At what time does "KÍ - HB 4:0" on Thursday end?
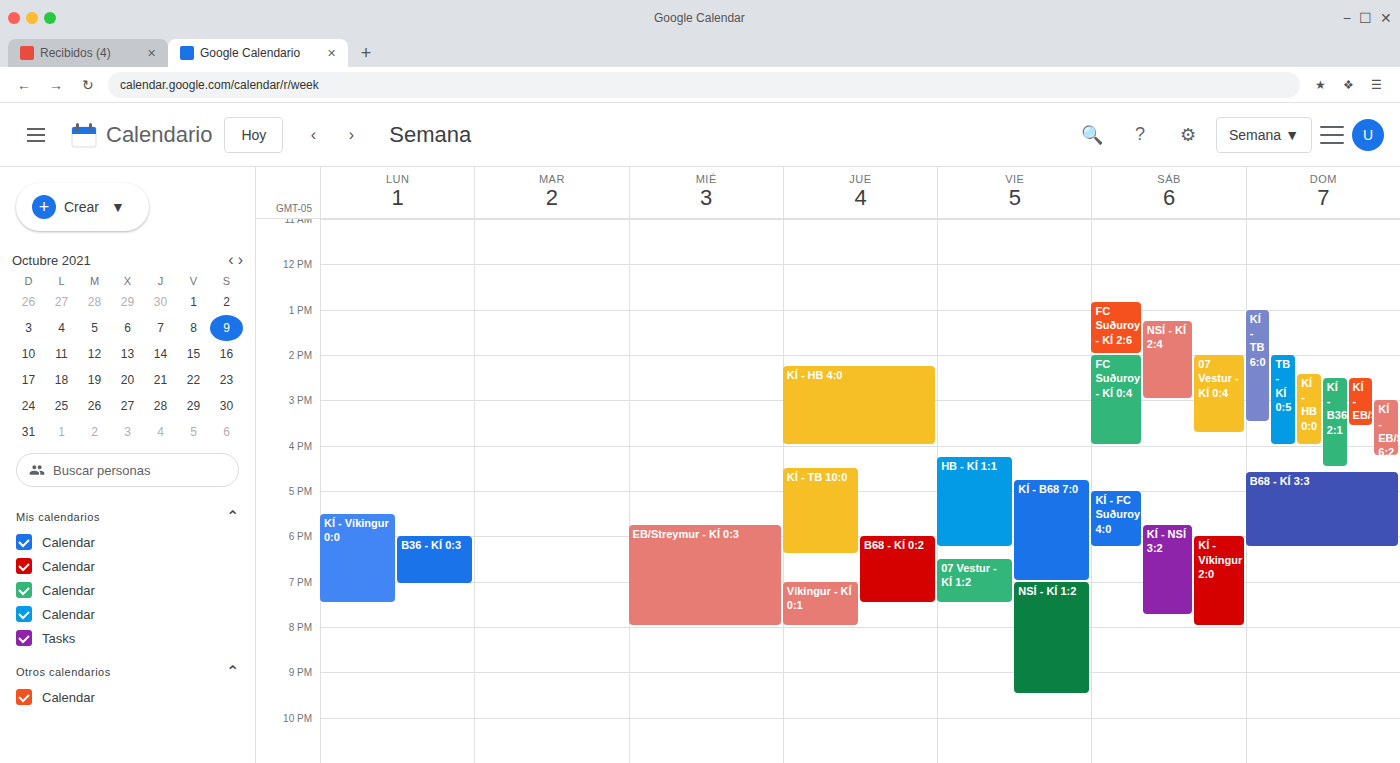
4:00 PM